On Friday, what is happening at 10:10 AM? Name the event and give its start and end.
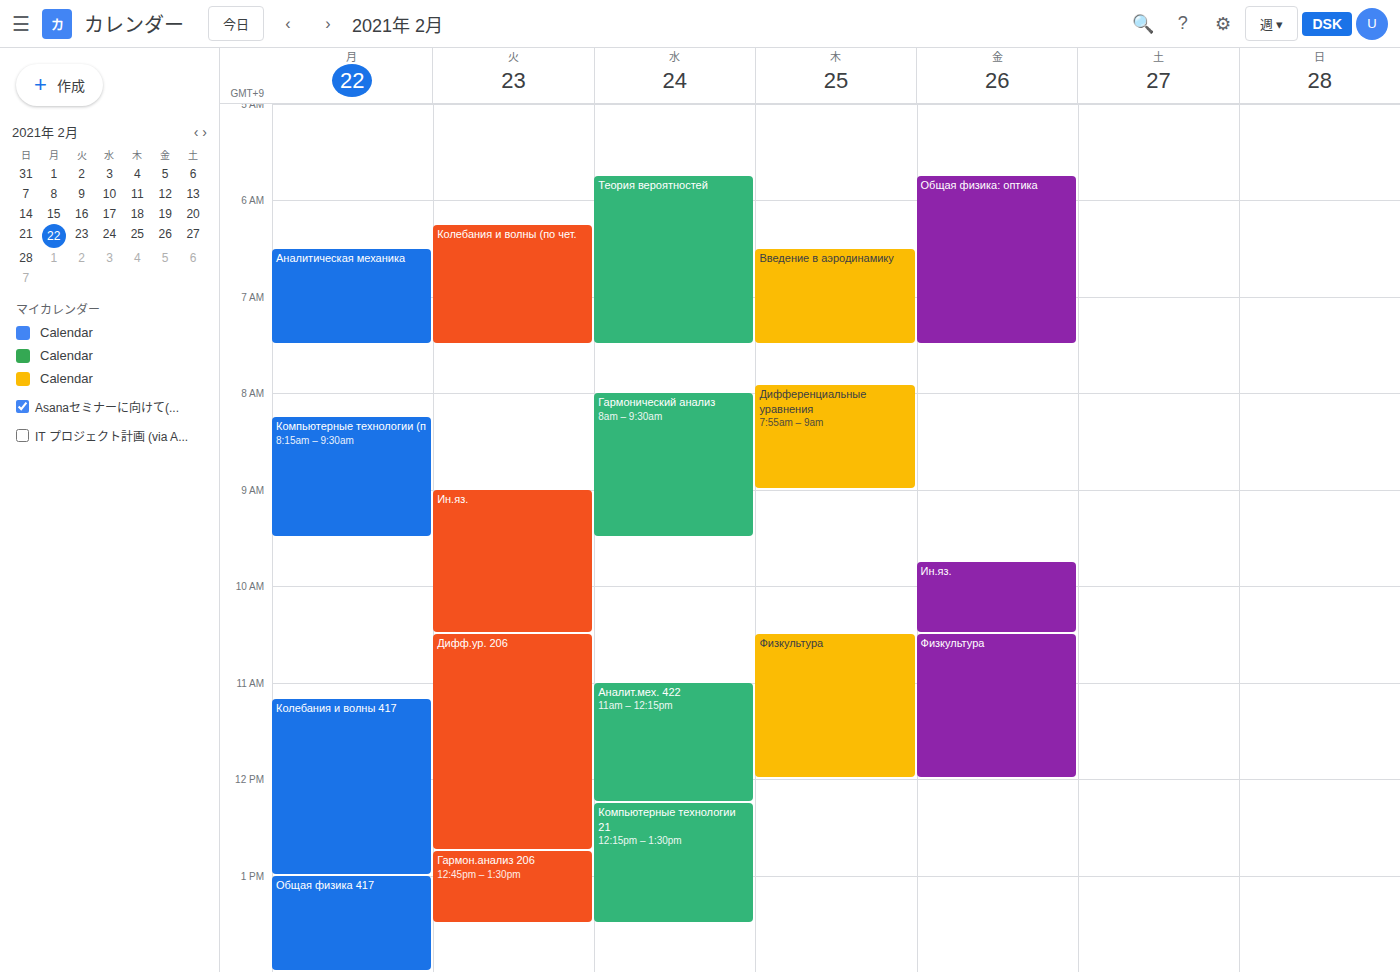
"Ин.яз.", 9:45 AM to 10:30 AM